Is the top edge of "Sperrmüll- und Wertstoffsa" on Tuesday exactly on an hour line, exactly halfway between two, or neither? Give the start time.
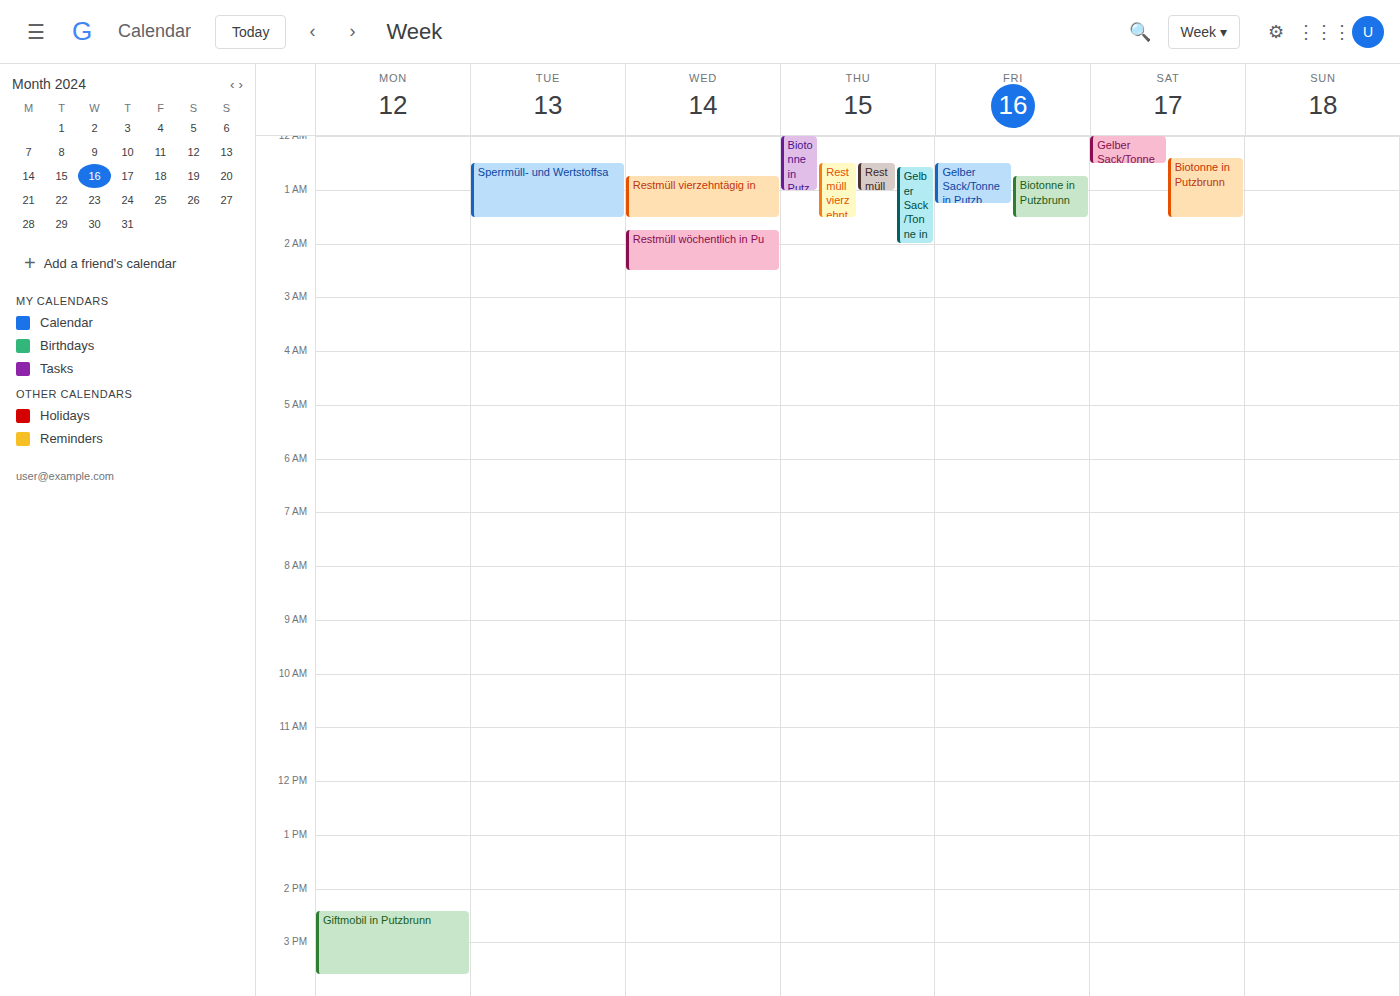
12:30 AM -- halfway between the 12 AM and 1 AM lines.